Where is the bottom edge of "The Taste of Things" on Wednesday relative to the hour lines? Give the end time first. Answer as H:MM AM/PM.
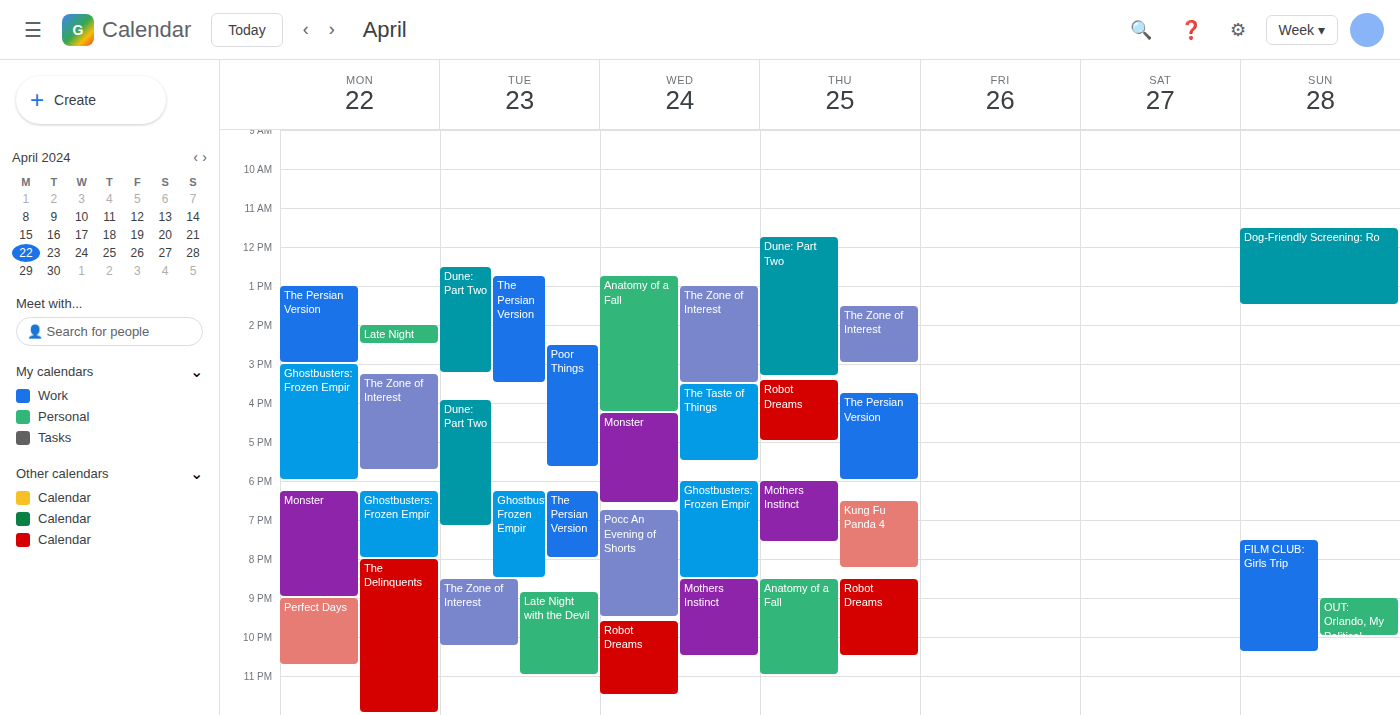
5:30 PM -- halfway between the 5 PM and 6 PM lines.